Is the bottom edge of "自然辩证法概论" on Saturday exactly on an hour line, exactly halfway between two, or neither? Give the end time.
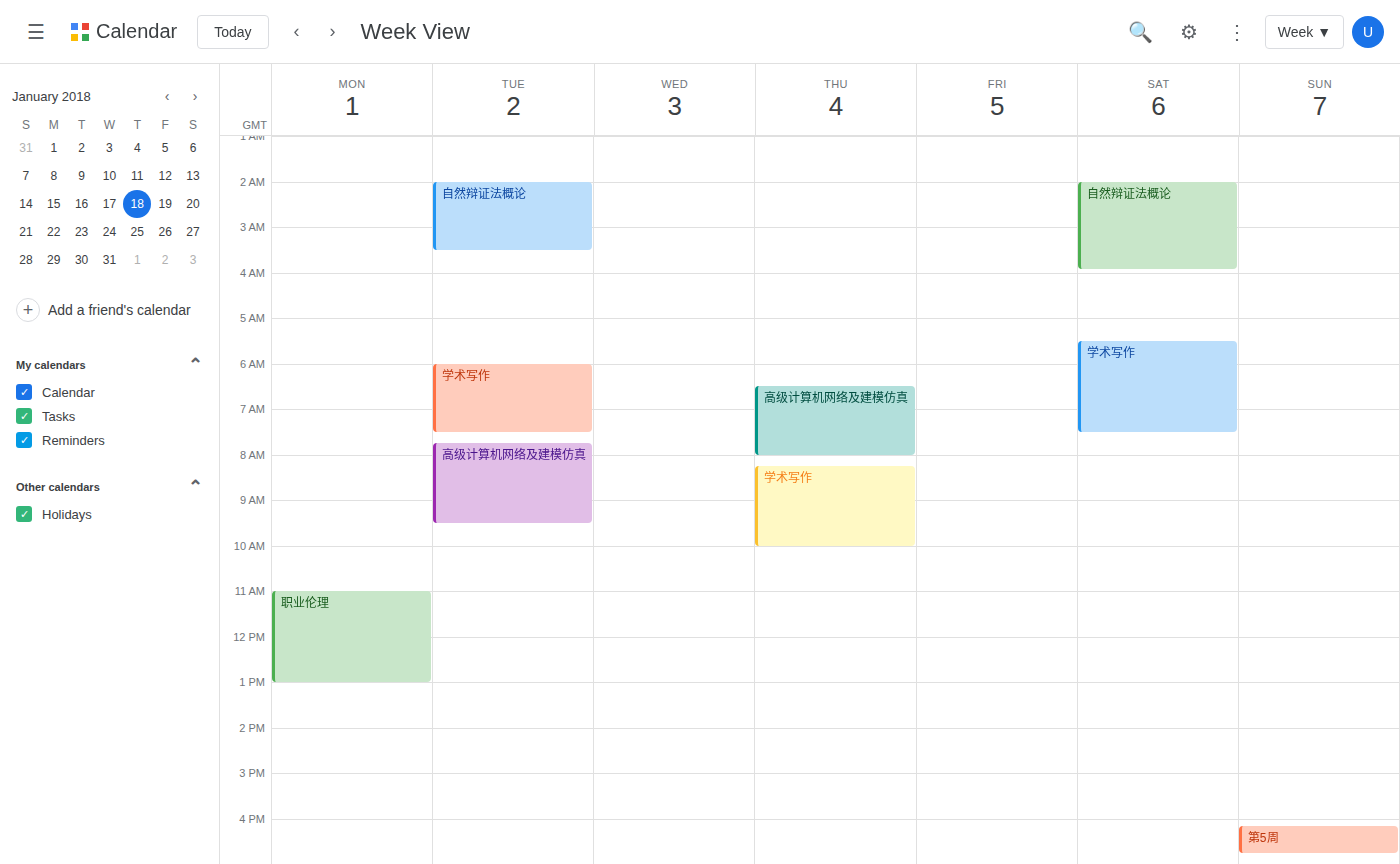
3:55 AM -- neither: 55 minutes below the 3 AM line and 5 minutes above the 4 AM line.